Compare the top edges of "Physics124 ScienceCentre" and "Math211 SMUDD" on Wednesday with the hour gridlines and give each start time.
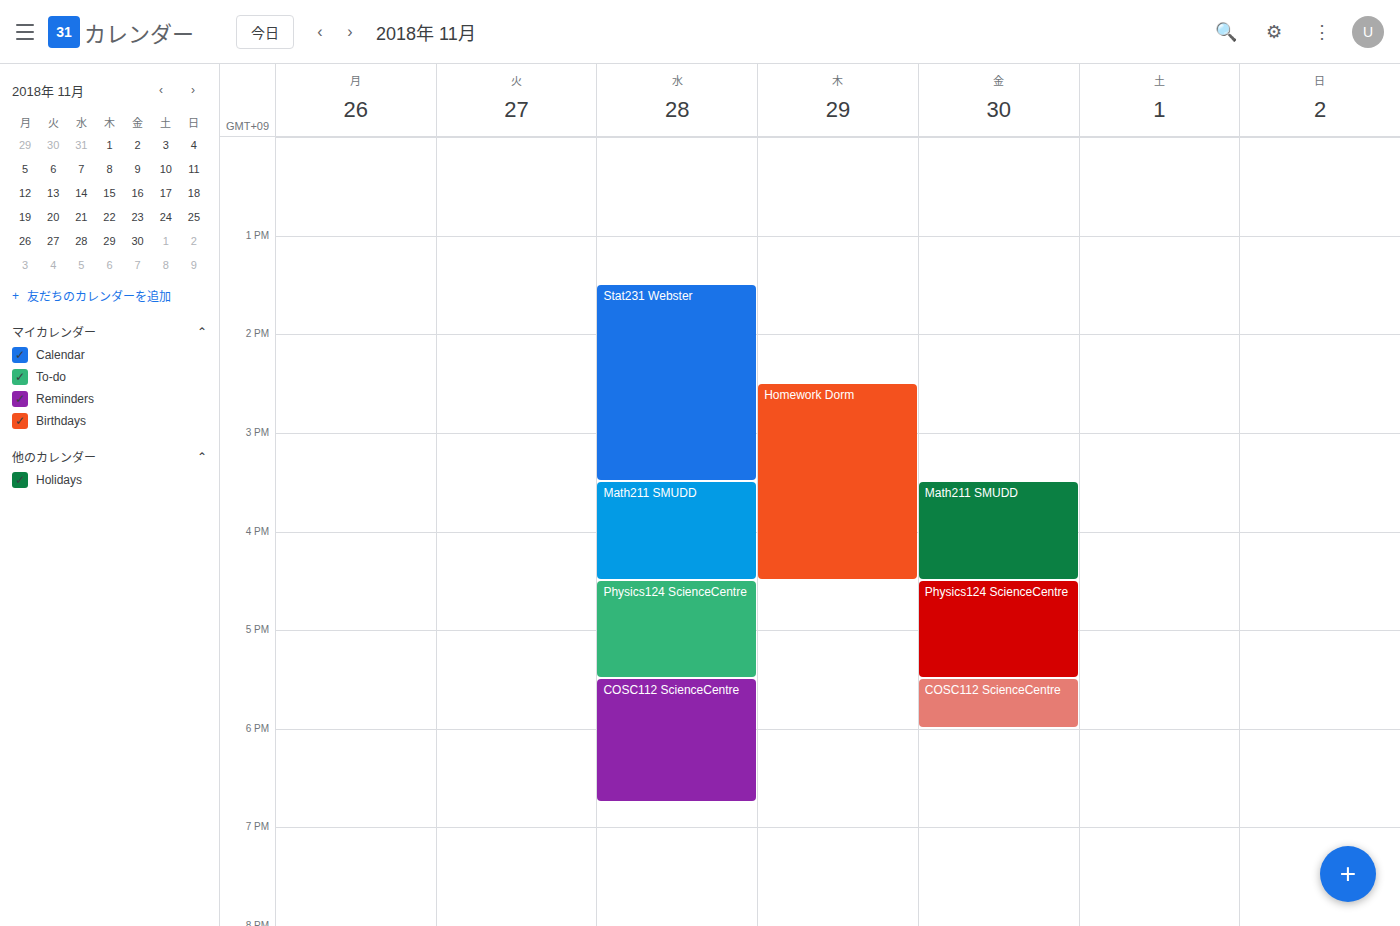
"Physics124 ScienceCentre": 4:30 PM, halfway between the 4 PM and 5 PM lines. "Math211 SMUDD": 3:30 PM, halfway between the 3 PM and 4 PM lines.